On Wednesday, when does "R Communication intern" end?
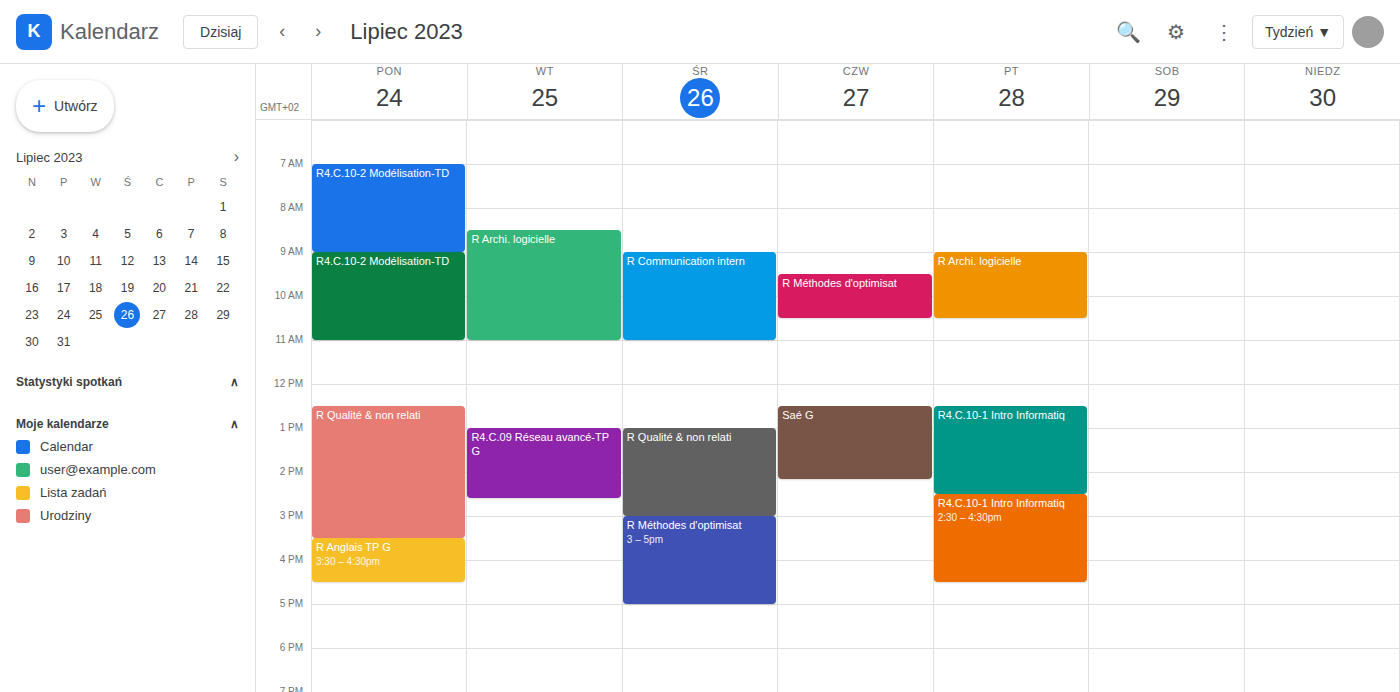
11:00 AM